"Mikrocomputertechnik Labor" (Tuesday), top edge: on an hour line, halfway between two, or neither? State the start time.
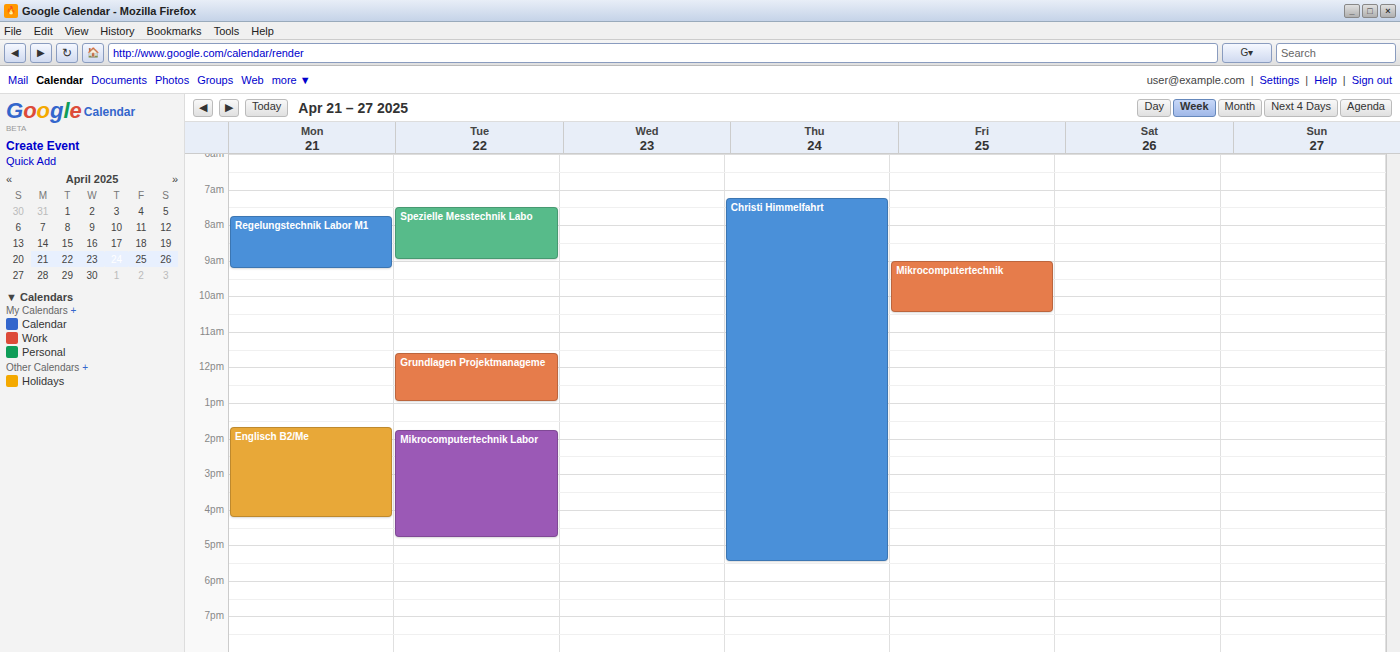
1:45 PM -- neither: three quarters of the way from the 1 PM line to the 2 PM line.